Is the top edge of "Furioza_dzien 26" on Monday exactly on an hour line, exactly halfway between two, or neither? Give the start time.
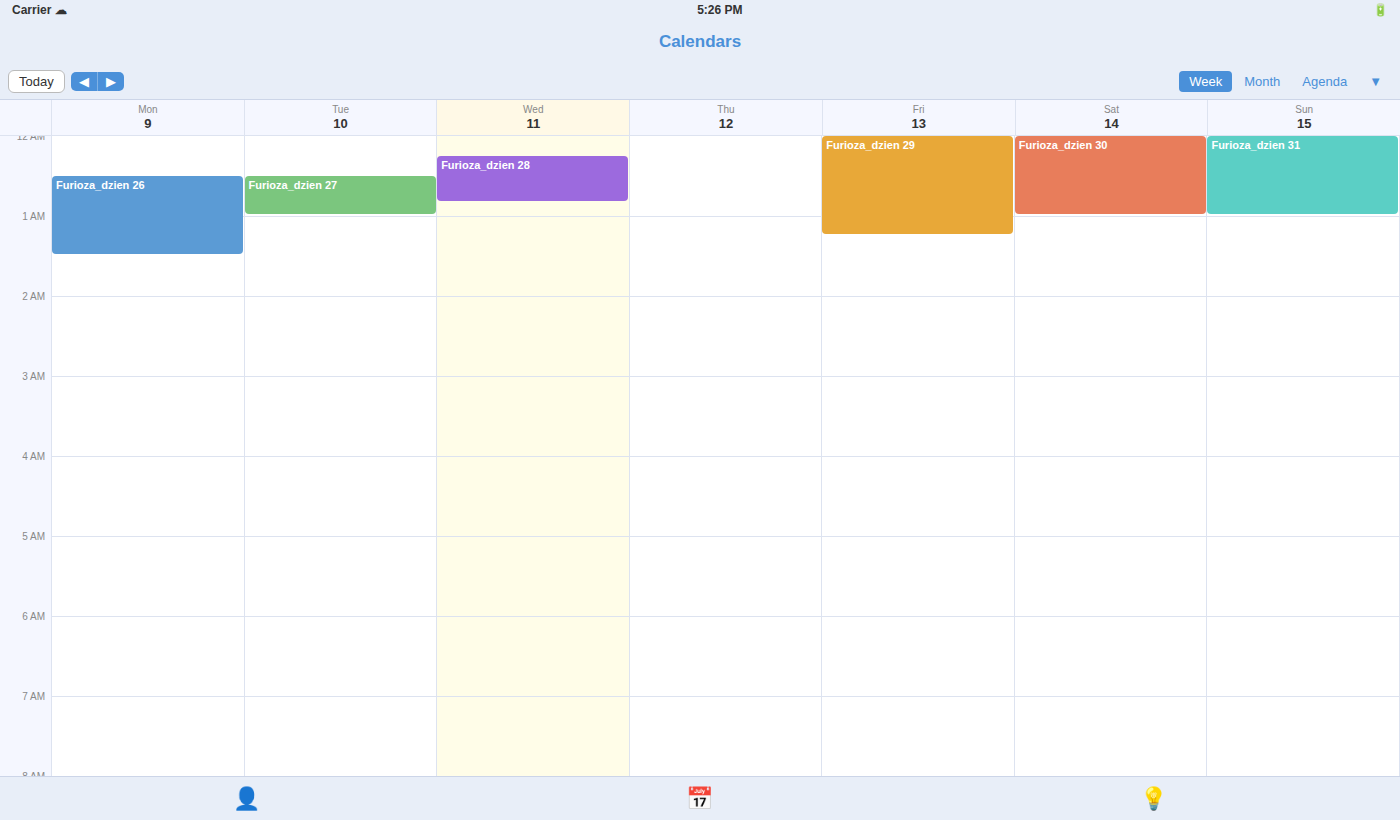
12:30 AM -- halfway between the 12 AM and 1 AM lines.